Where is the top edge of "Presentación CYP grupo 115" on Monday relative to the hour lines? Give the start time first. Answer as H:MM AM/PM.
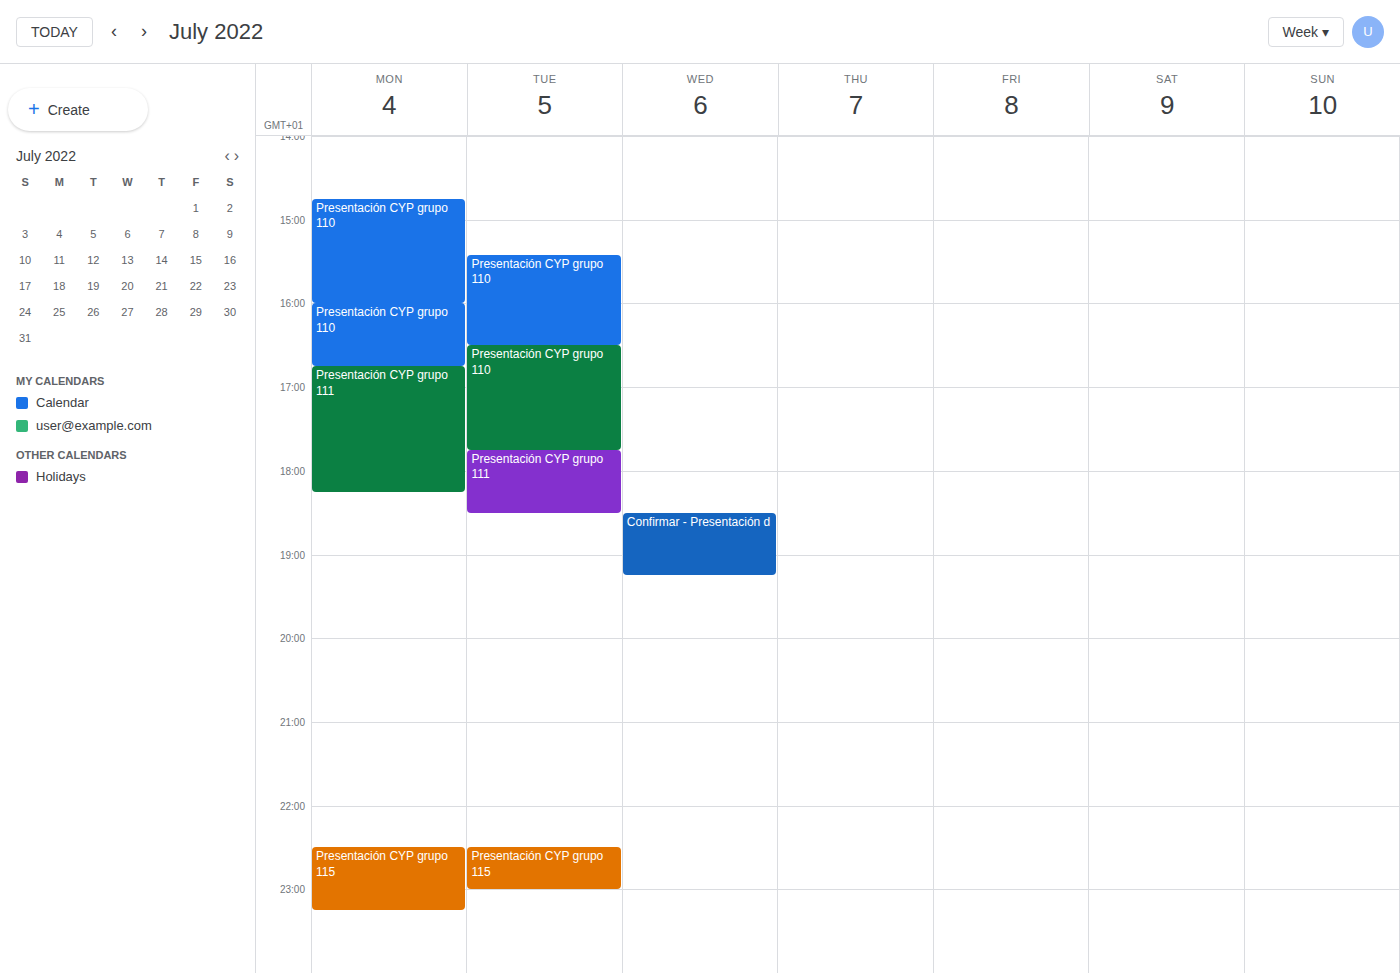
10:30 PM -- halfway between the 10 PM and 11 PM lines.